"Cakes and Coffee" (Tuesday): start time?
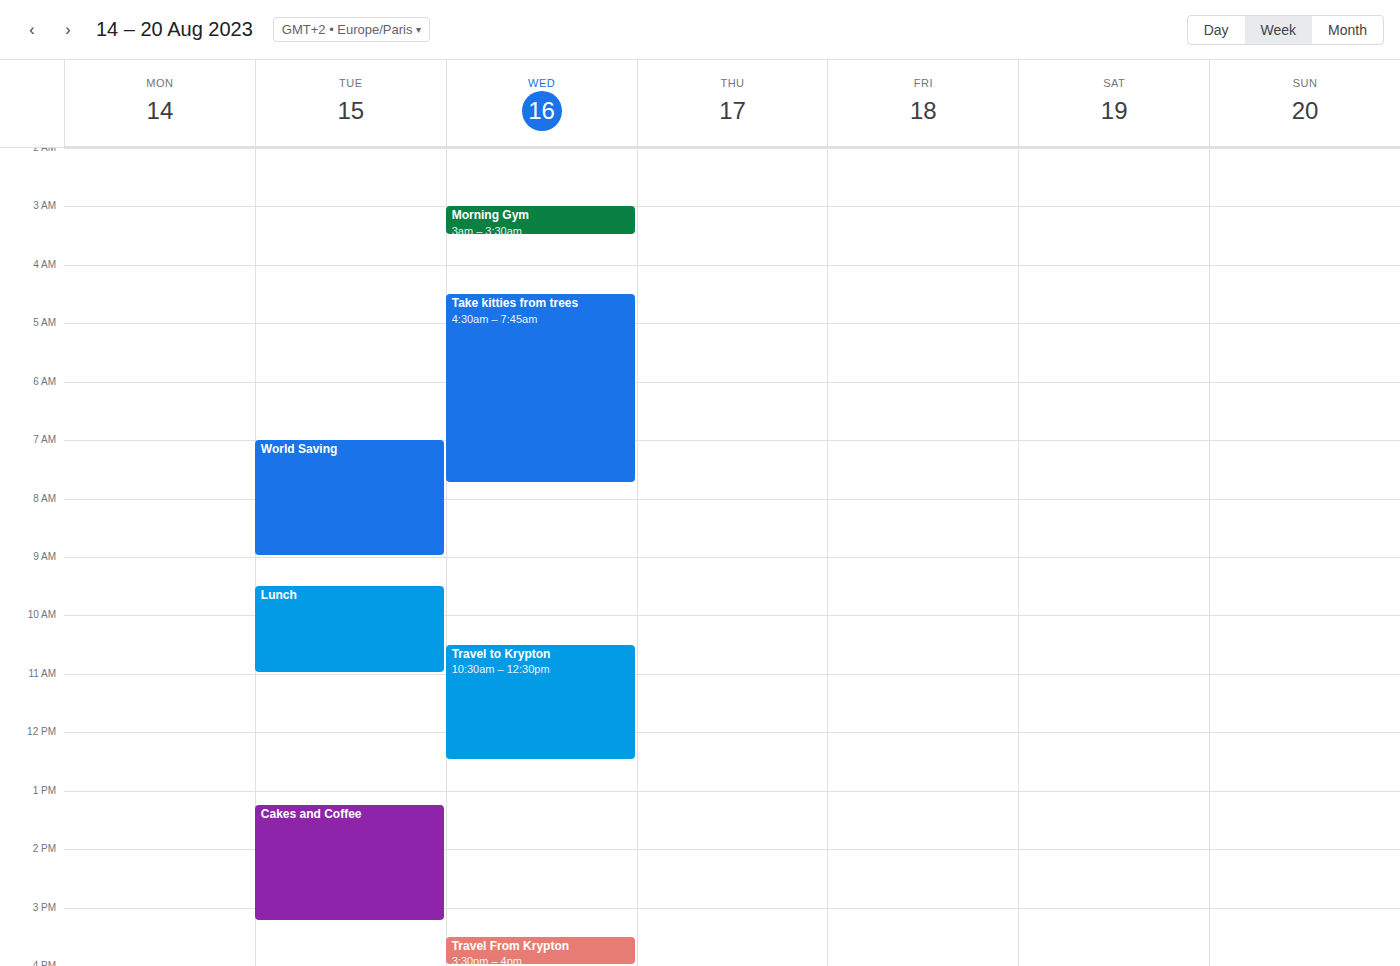
1:15 PM